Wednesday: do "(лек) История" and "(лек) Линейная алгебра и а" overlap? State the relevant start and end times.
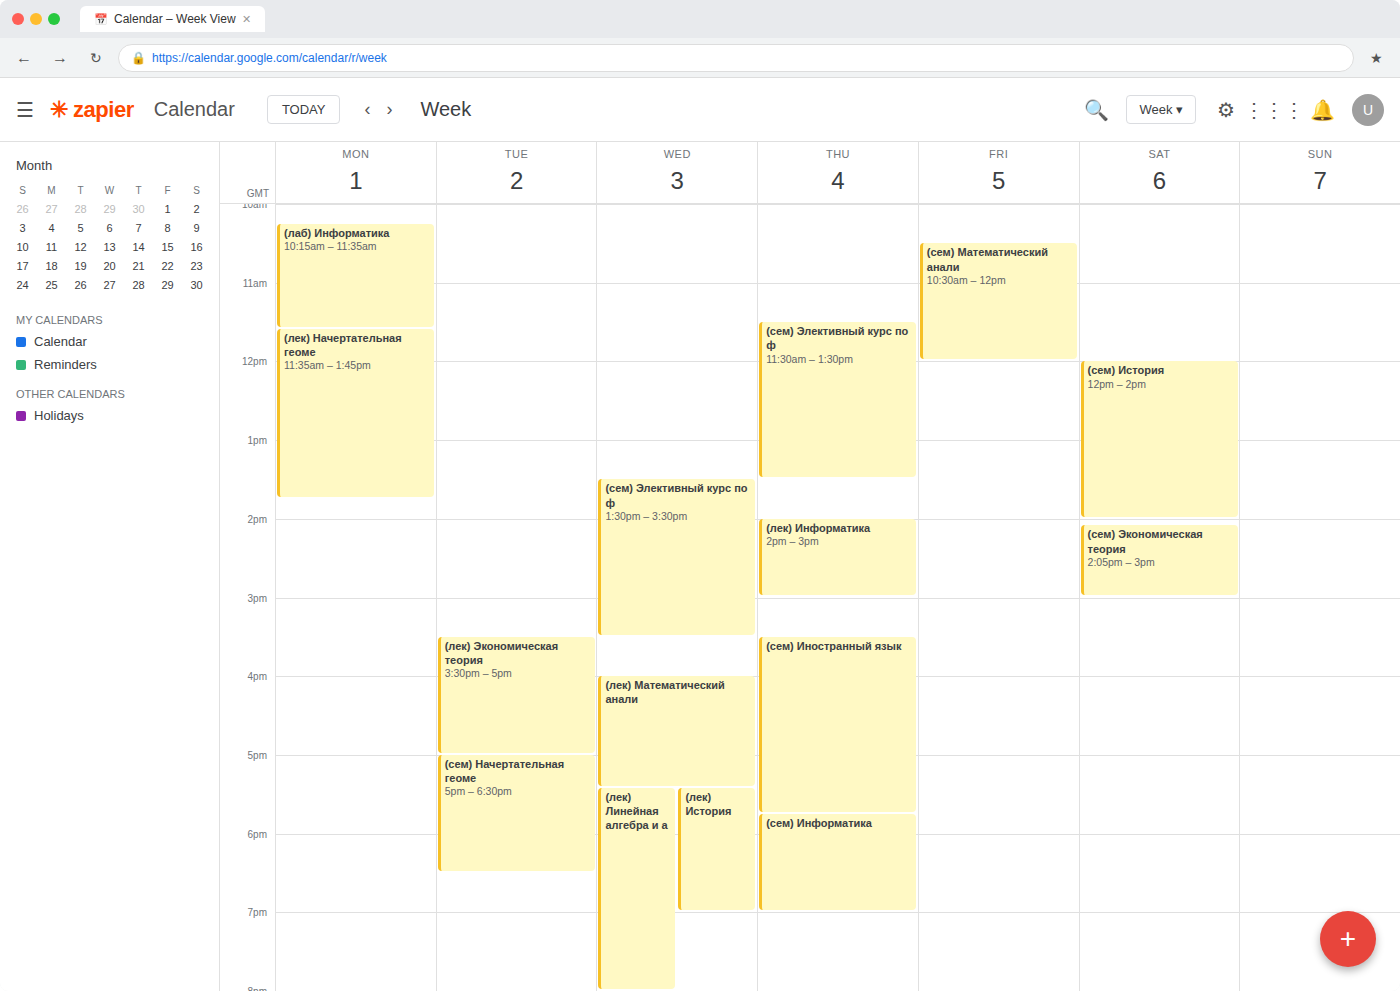
"(лек) История" runs 5:25 PM to 7:00 PM, inside "(лек) Линейная алгебра и а" -- they overlap.